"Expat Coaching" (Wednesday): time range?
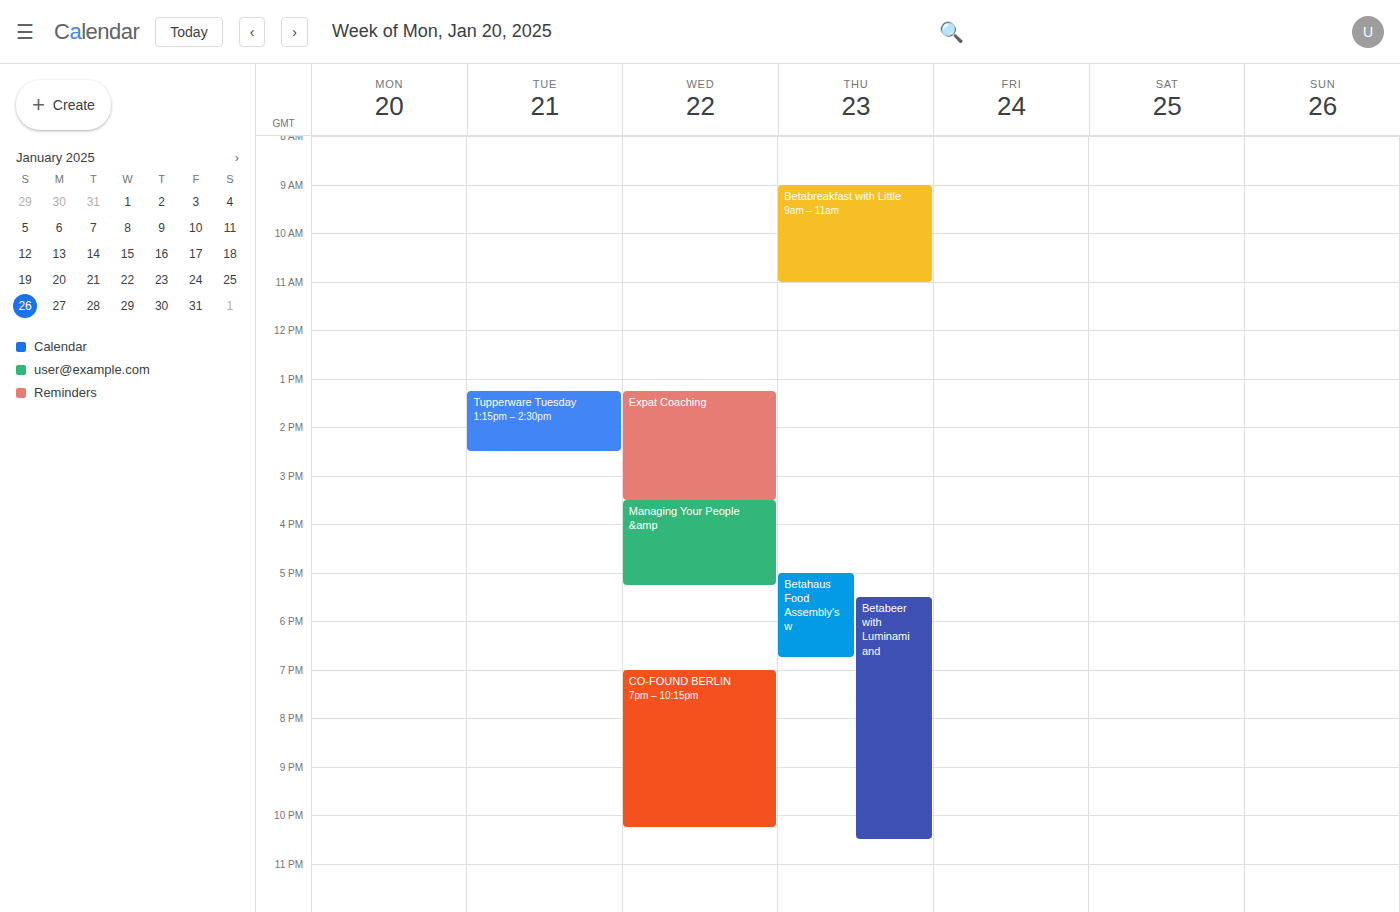
13:15 to 15:30